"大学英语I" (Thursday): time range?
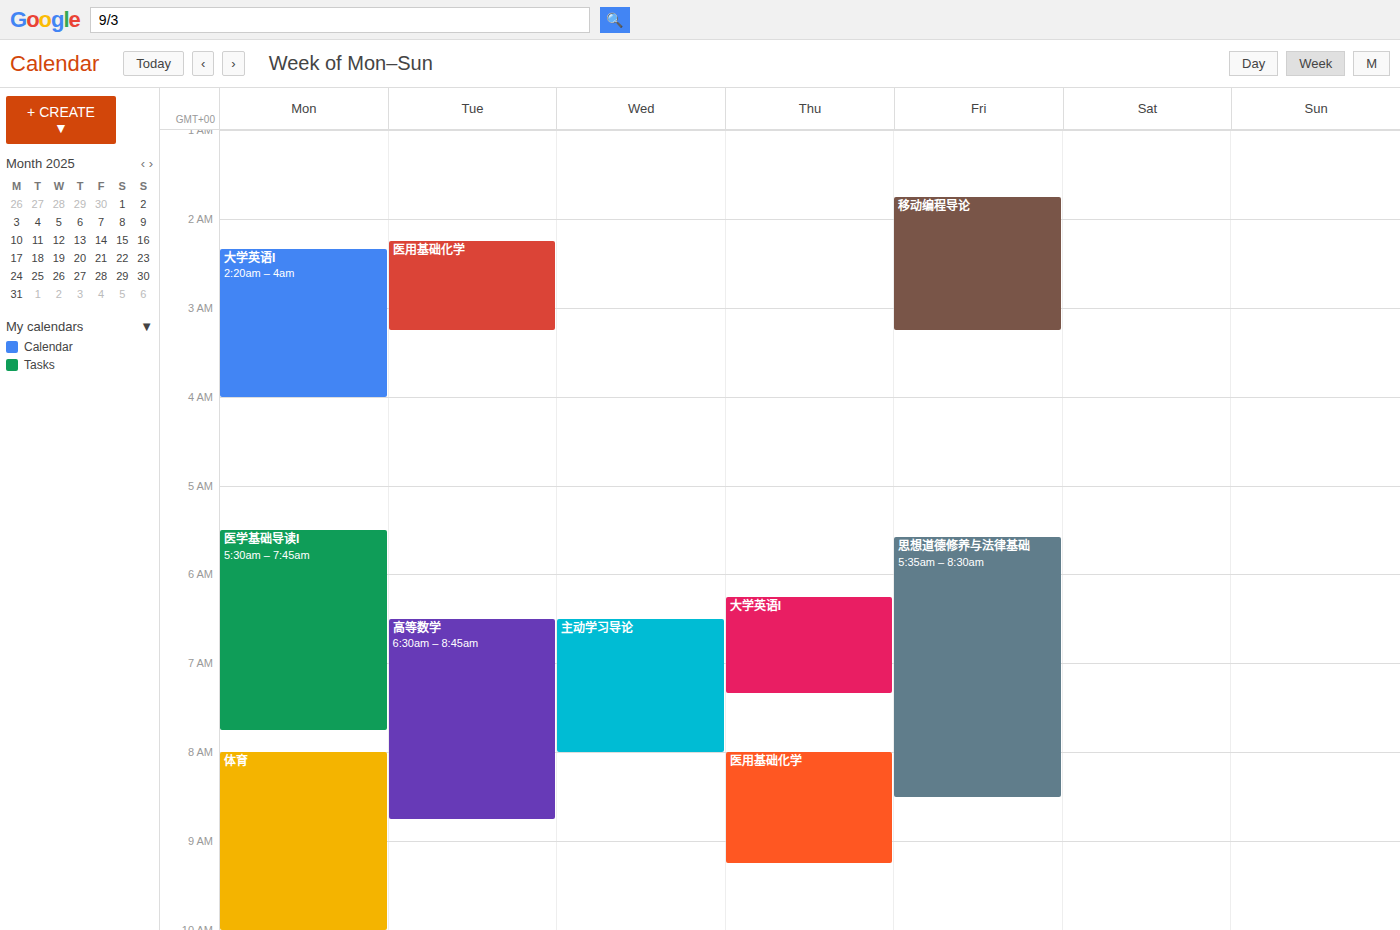
6:15 AM to 7:20 AM